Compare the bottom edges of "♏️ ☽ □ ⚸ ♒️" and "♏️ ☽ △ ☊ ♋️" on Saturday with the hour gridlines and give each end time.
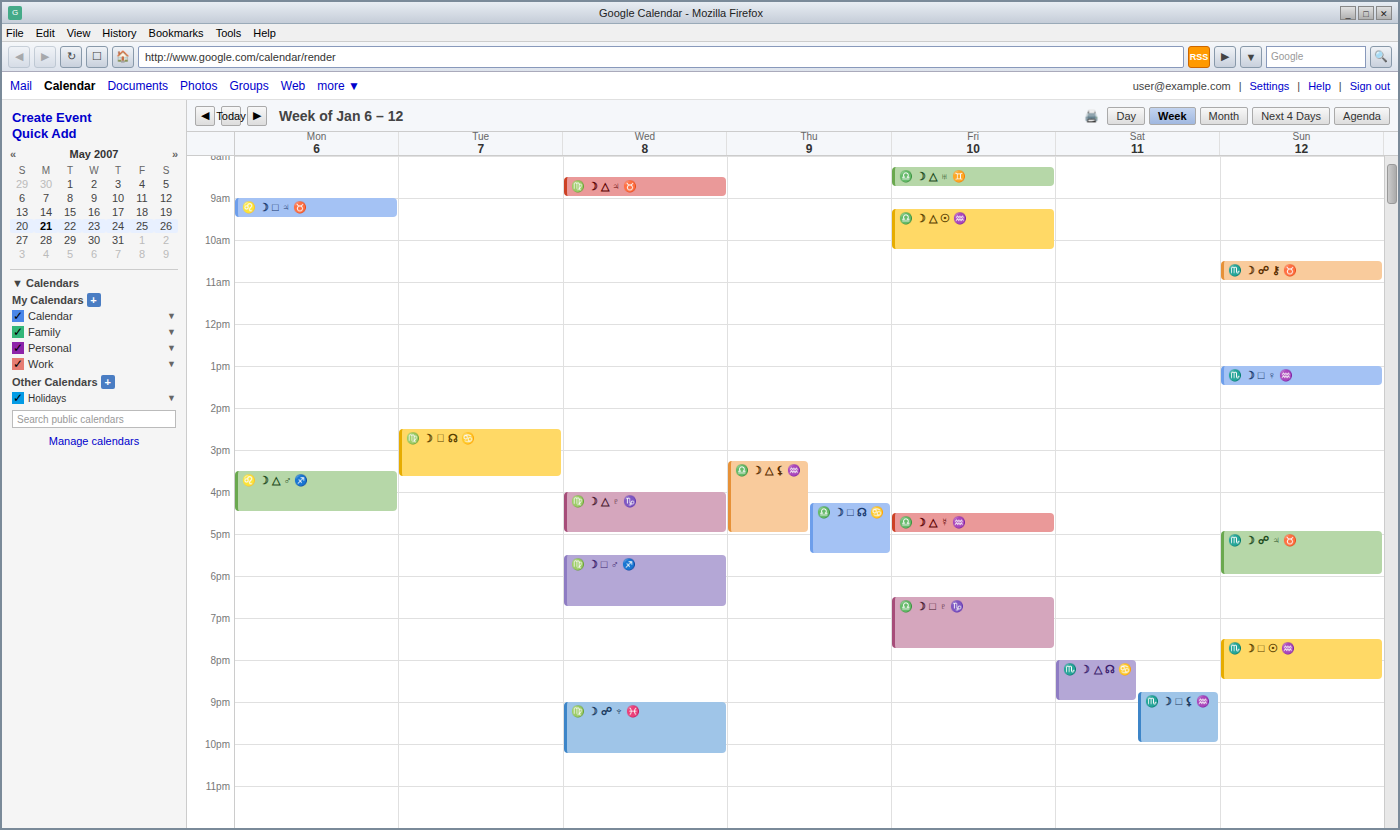
"♏️ ☽ □ ⚸ ♒️": 10:00 PM, exactly on the 10 PM line. "♏️ ☽ △ ☊ ♋️": 9:00 PM, exactly on the 9 PM line.